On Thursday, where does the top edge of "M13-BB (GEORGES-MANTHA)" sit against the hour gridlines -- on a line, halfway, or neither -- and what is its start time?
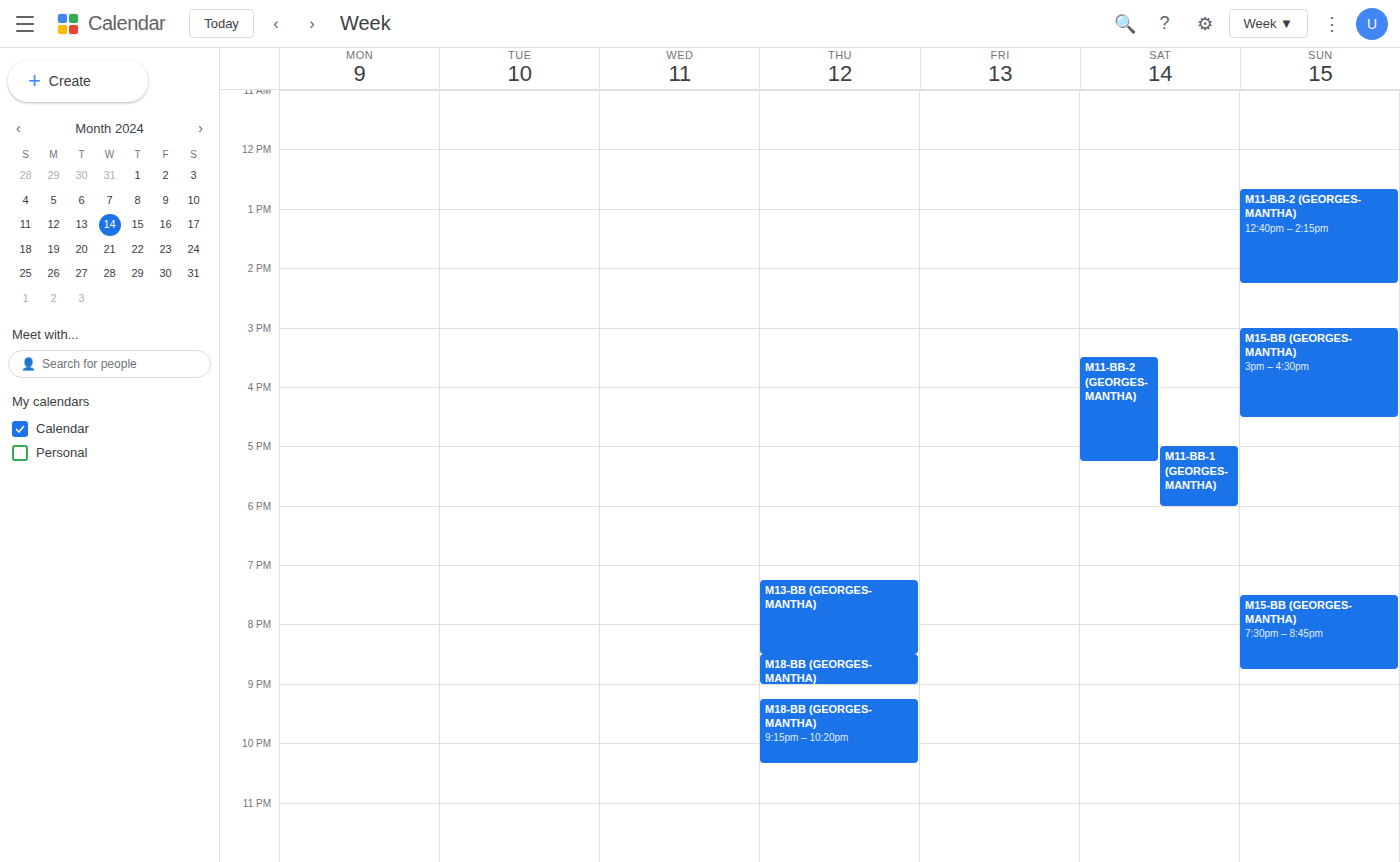
7:15 PM -- neither: a quarter of the way from the 7 PM line to the 8 PM line.